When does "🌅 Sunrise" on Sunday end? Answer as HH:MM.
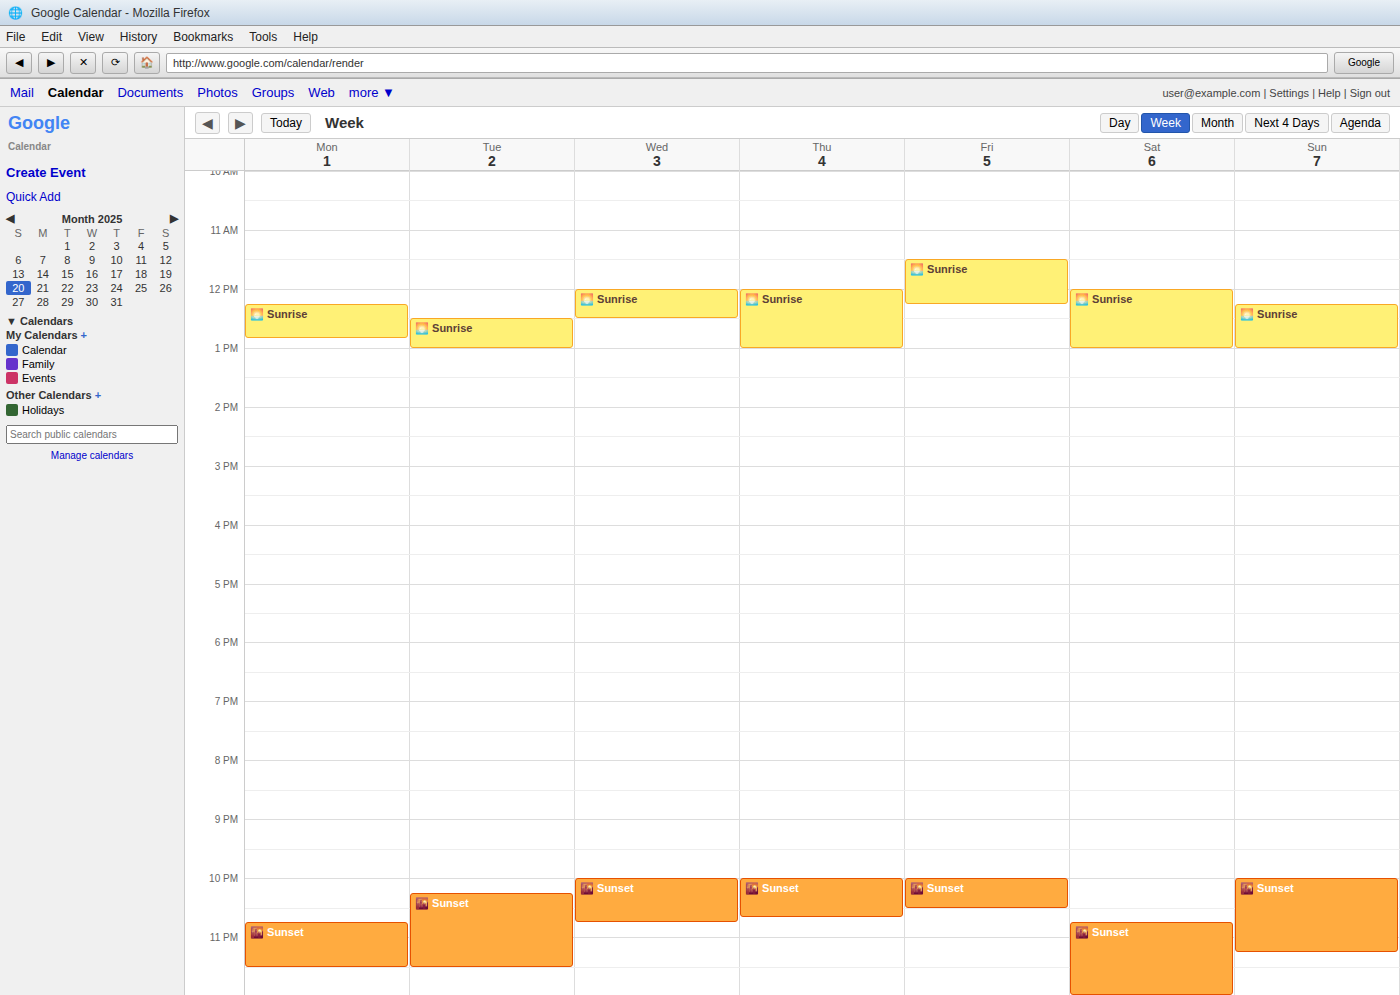
13:00